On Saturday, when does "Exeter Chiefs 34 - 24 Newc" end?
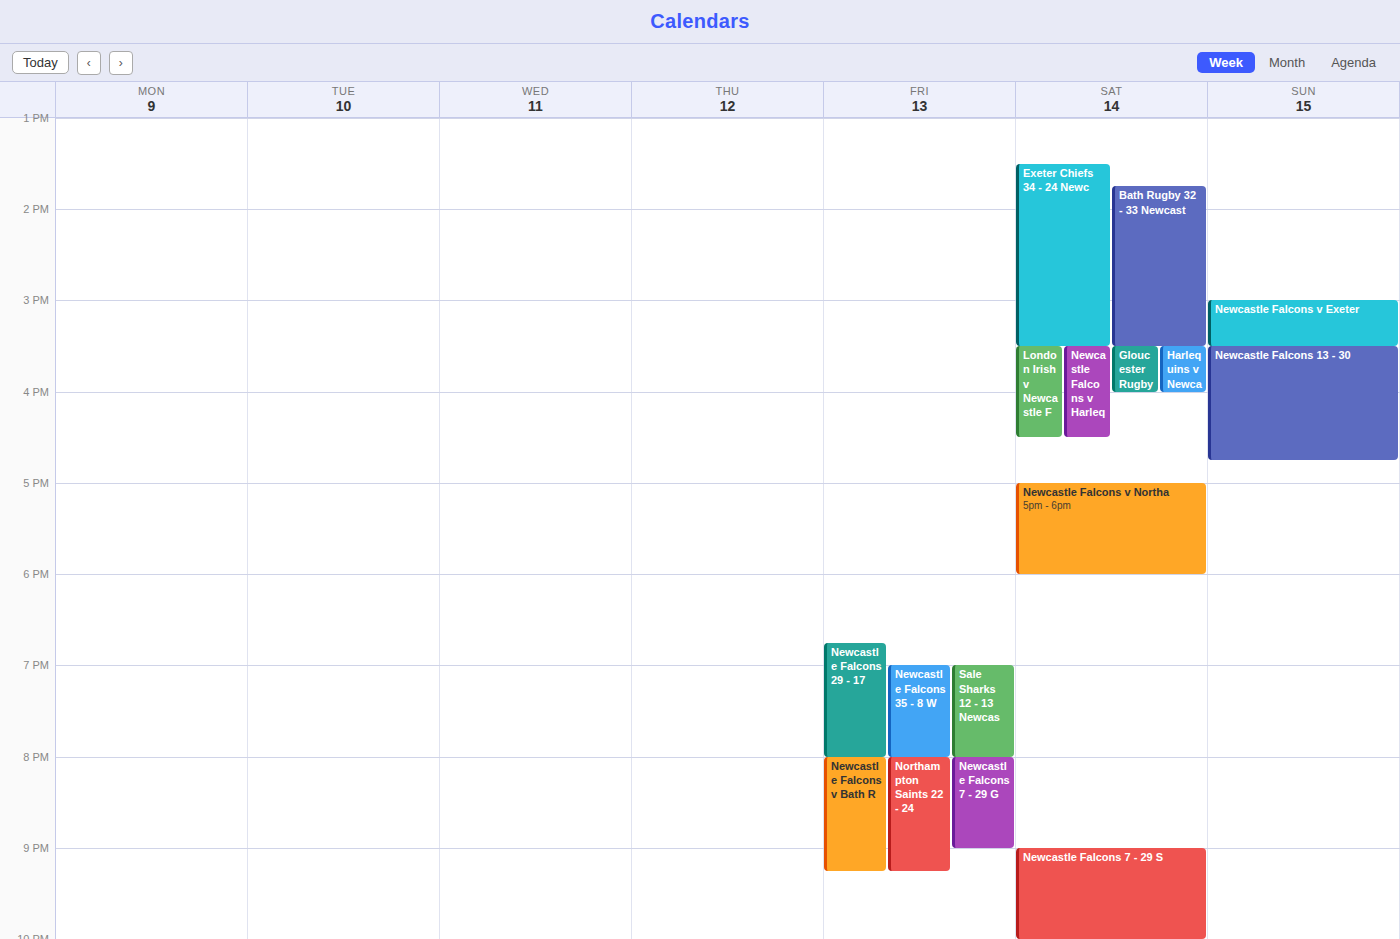
3:30 PM